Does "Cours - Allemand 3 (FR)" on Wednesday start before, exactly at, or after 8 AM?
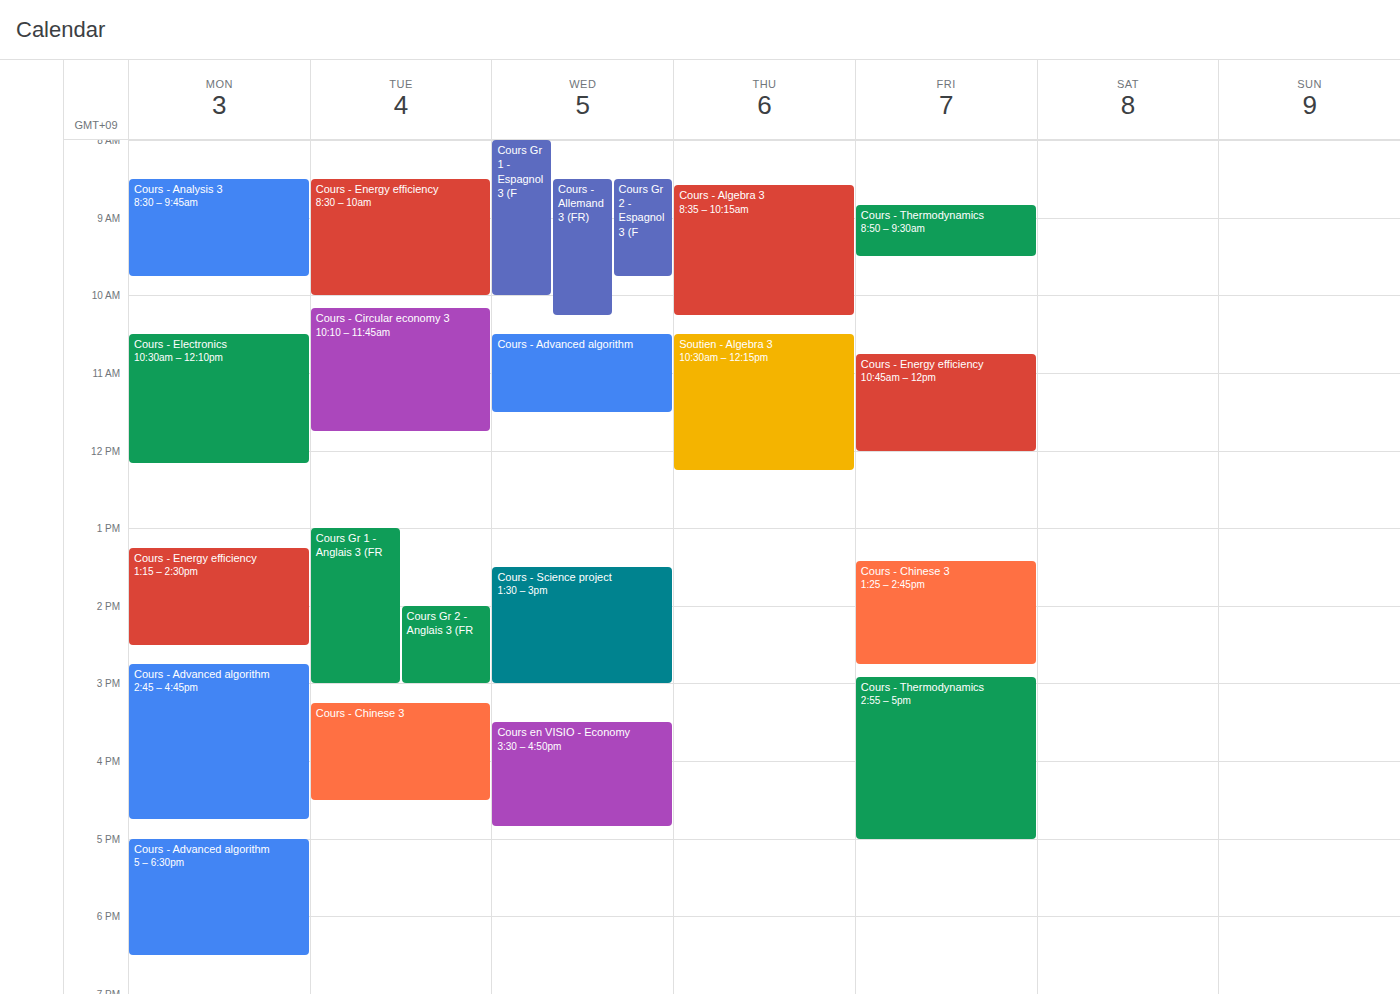
8:30 AM -- after 8 AM, 30 minutes below the 8 AM line.